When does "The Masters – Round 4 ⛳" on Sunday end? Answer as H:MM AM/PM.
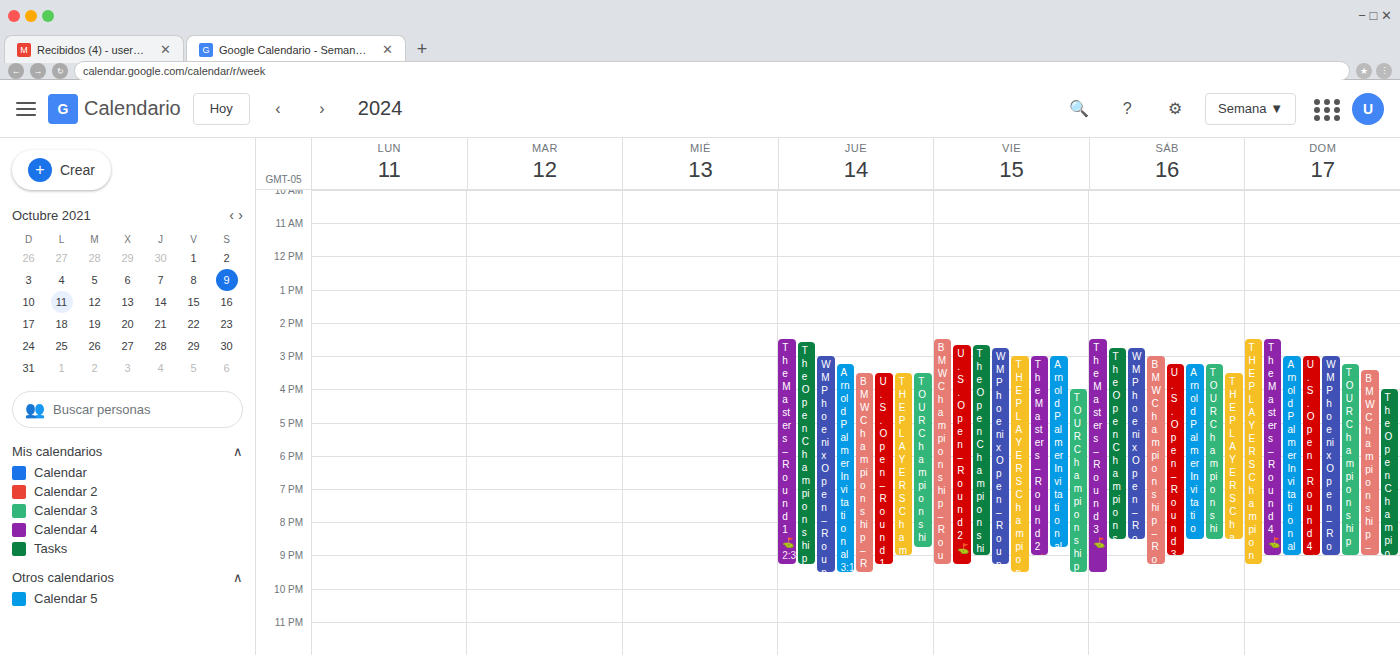
9:00 PM